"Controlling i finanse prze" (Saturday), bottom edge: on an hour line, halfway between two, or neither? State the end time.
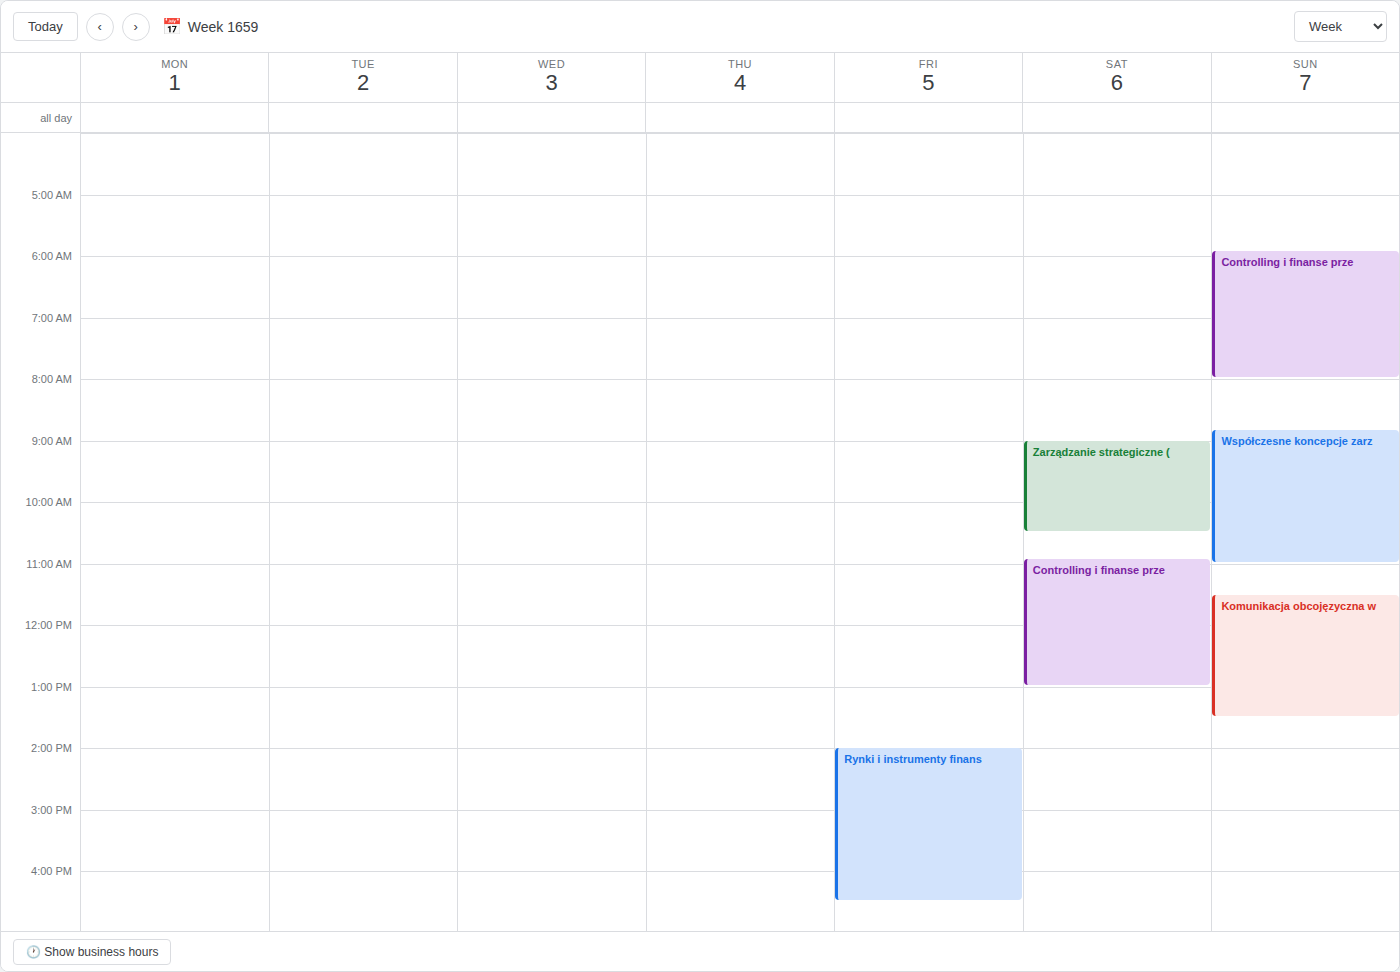
13:00 -- exactly on the 13:00 line.